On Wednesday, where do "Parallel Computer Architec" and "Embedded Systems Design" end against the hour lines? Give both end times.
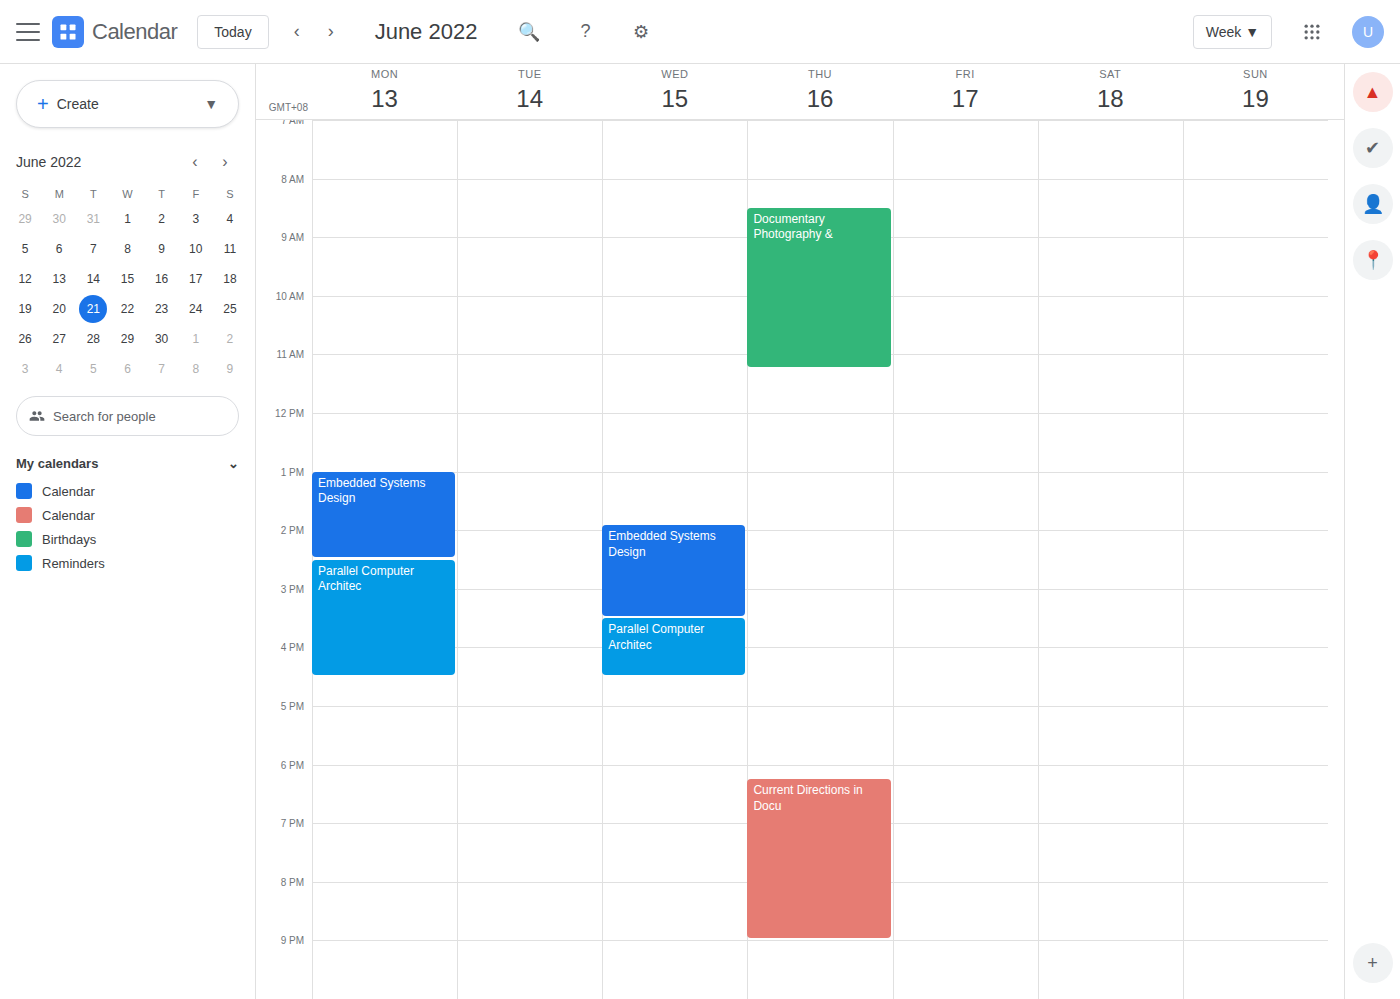
"Parallel Computer Architec": 4:30 PM, halfway between the 4 PM and 5 PM lines. "Embedded Systems Design": 3:30 PM, halfway between the 3 PM and 4 PM lines.